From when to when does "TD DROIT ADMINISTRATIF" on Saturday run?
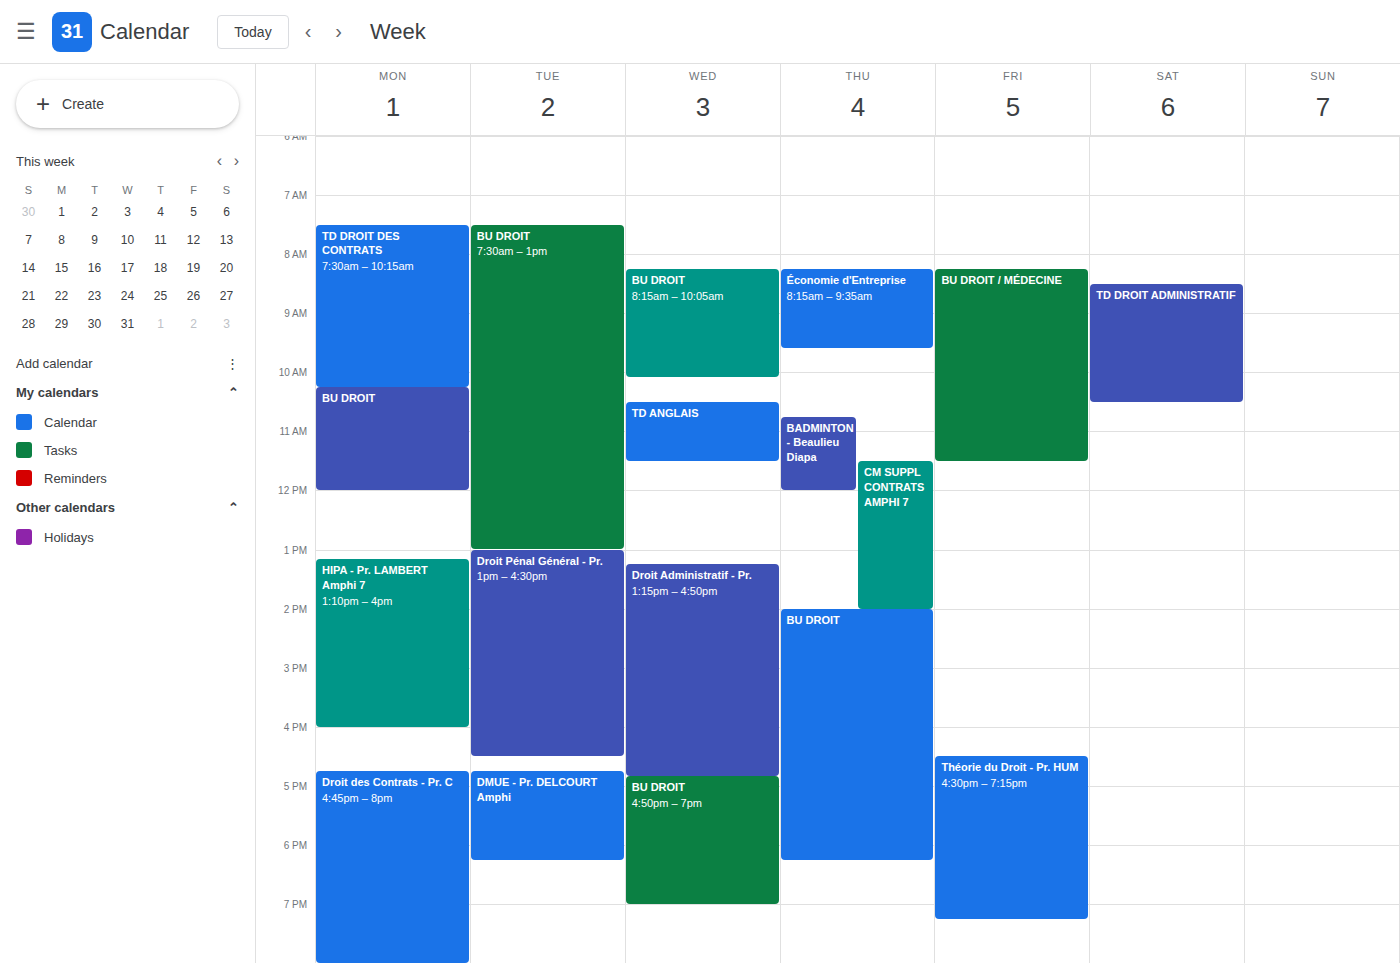
08:30 to 10:30